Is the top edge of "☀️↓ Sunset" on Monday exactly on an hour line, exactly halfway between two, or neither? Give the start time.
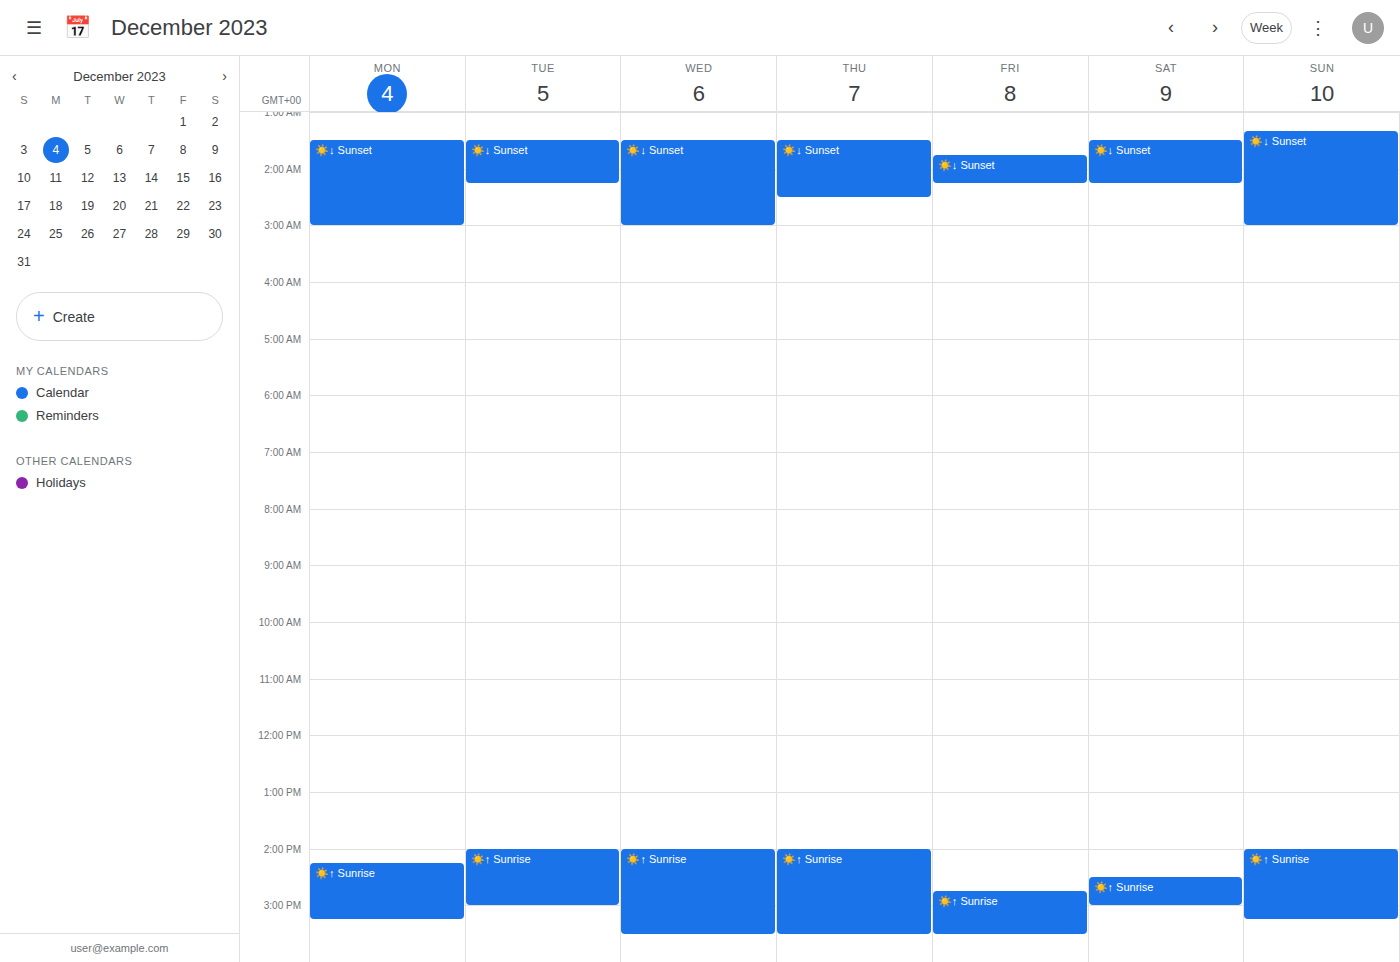
1:30 AM -- halfway between the 1 AM and 2 AM lines.